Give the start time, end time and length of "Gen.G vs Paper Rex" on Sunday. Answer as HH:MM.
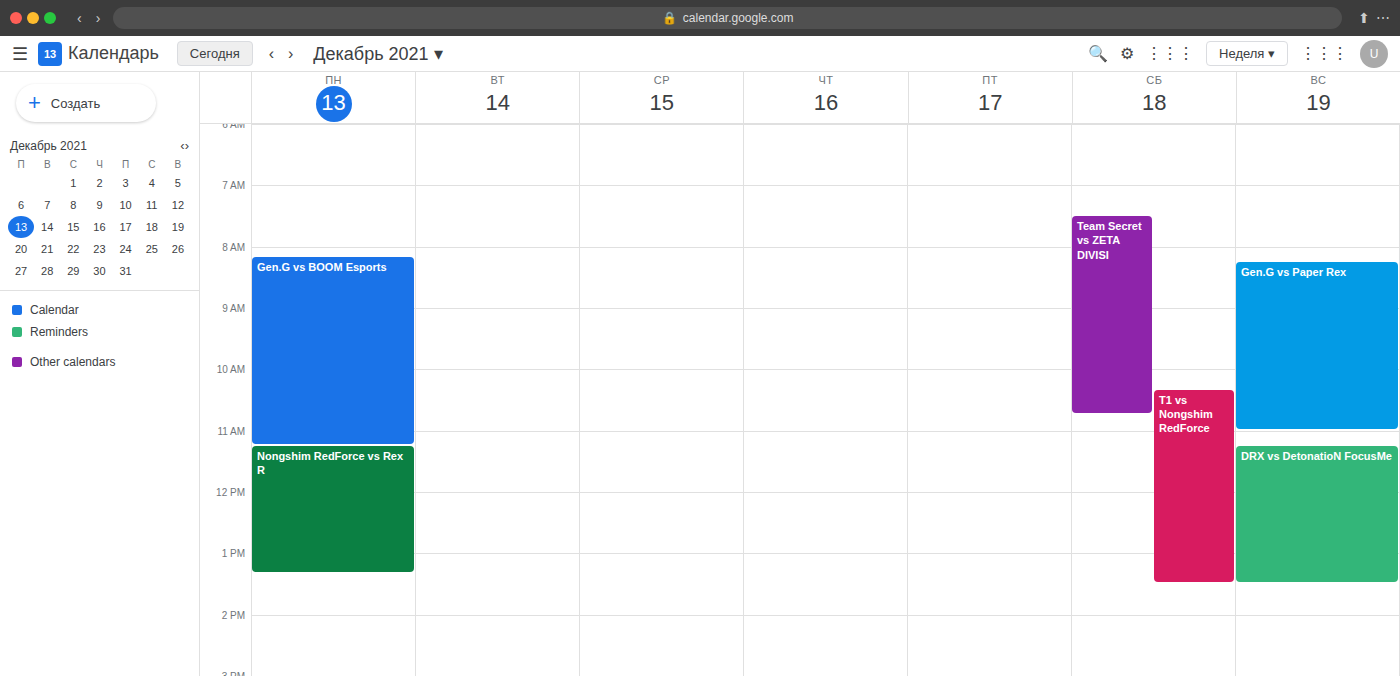
08:15 to 11:00, 2 hours 45 minutes